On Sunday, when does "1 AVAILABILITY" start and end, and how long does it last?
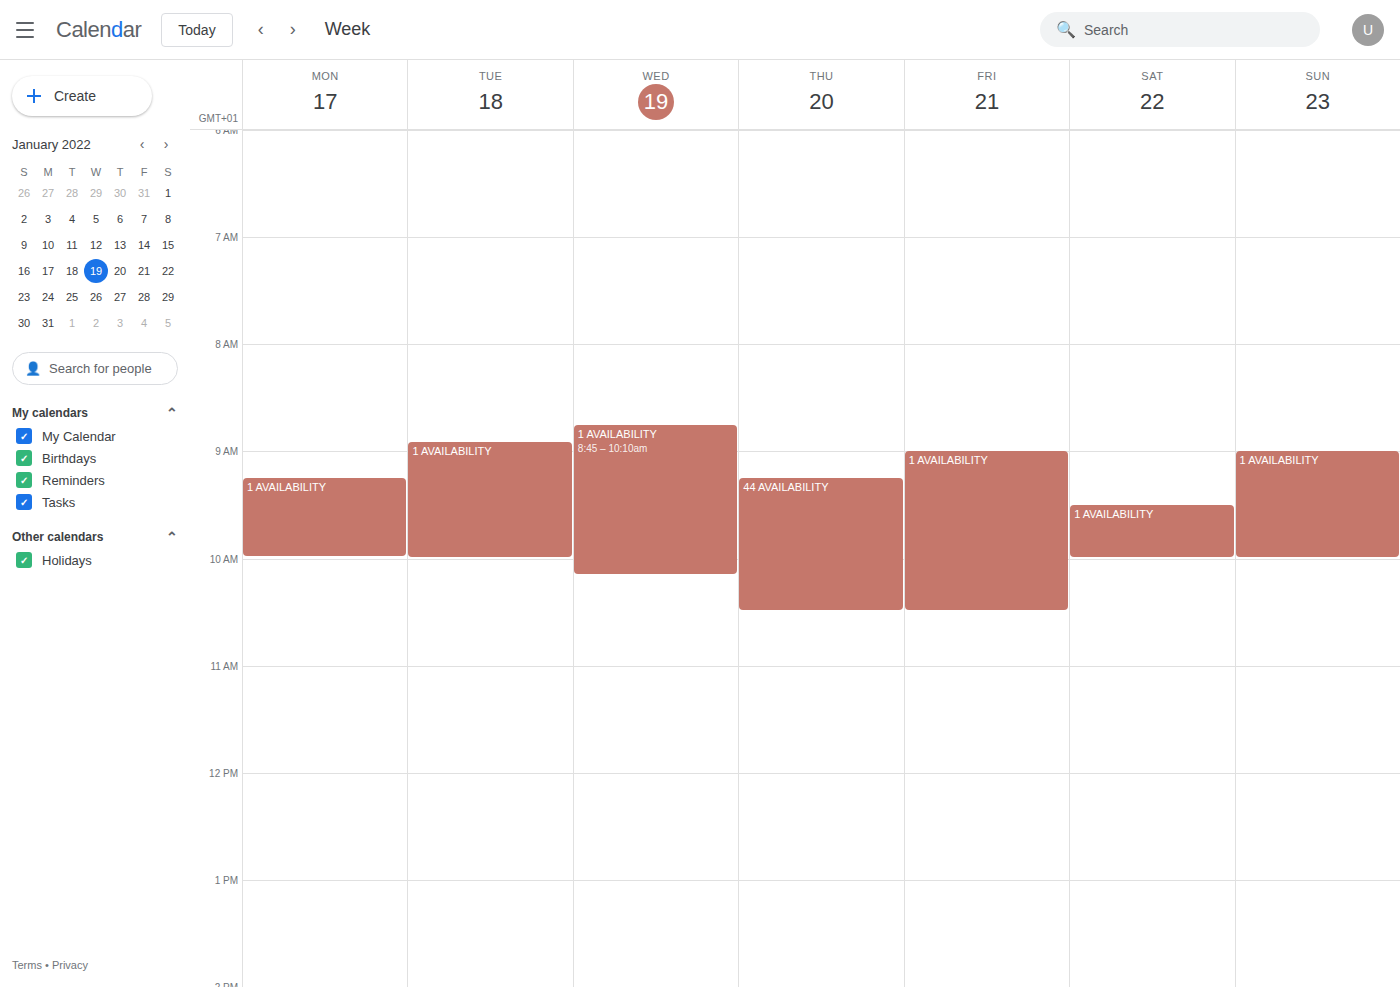
09:00 to 10:00, 1 hour